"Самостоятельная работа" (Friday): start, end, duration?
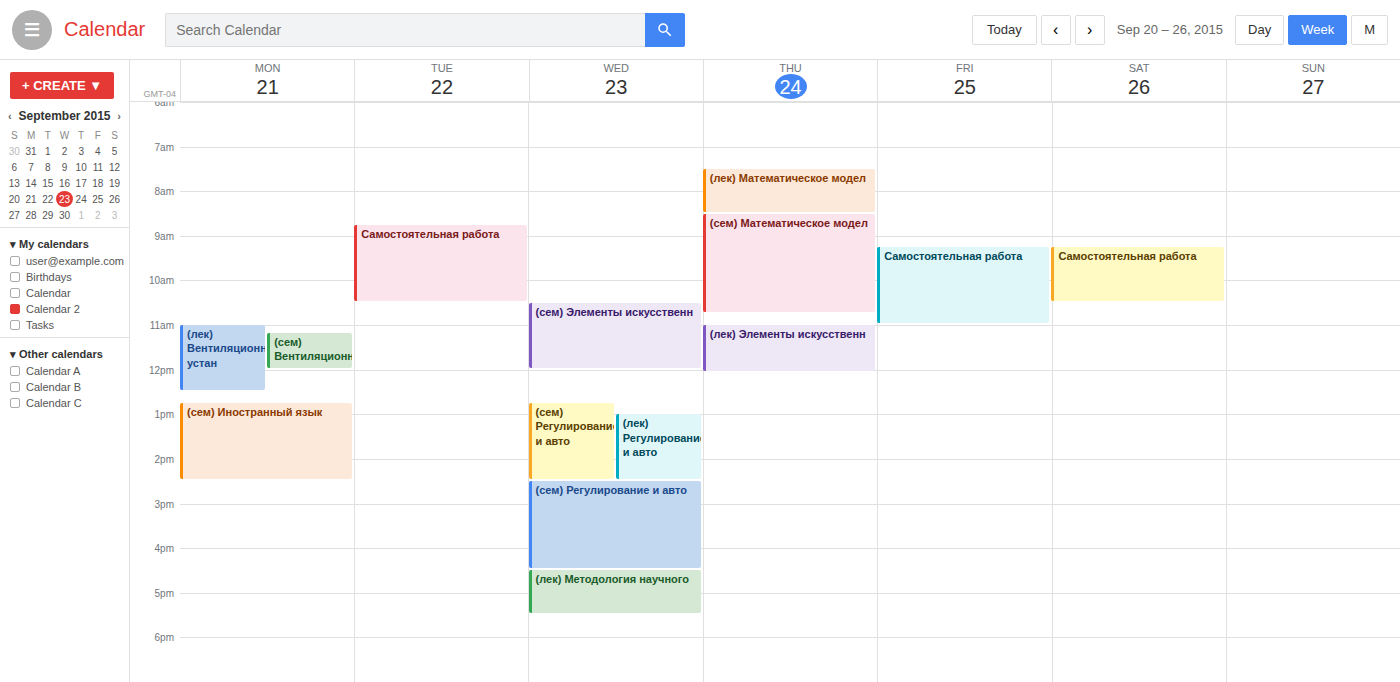
9:15 AM to 11:00 AM, 1 hour 45 minutes